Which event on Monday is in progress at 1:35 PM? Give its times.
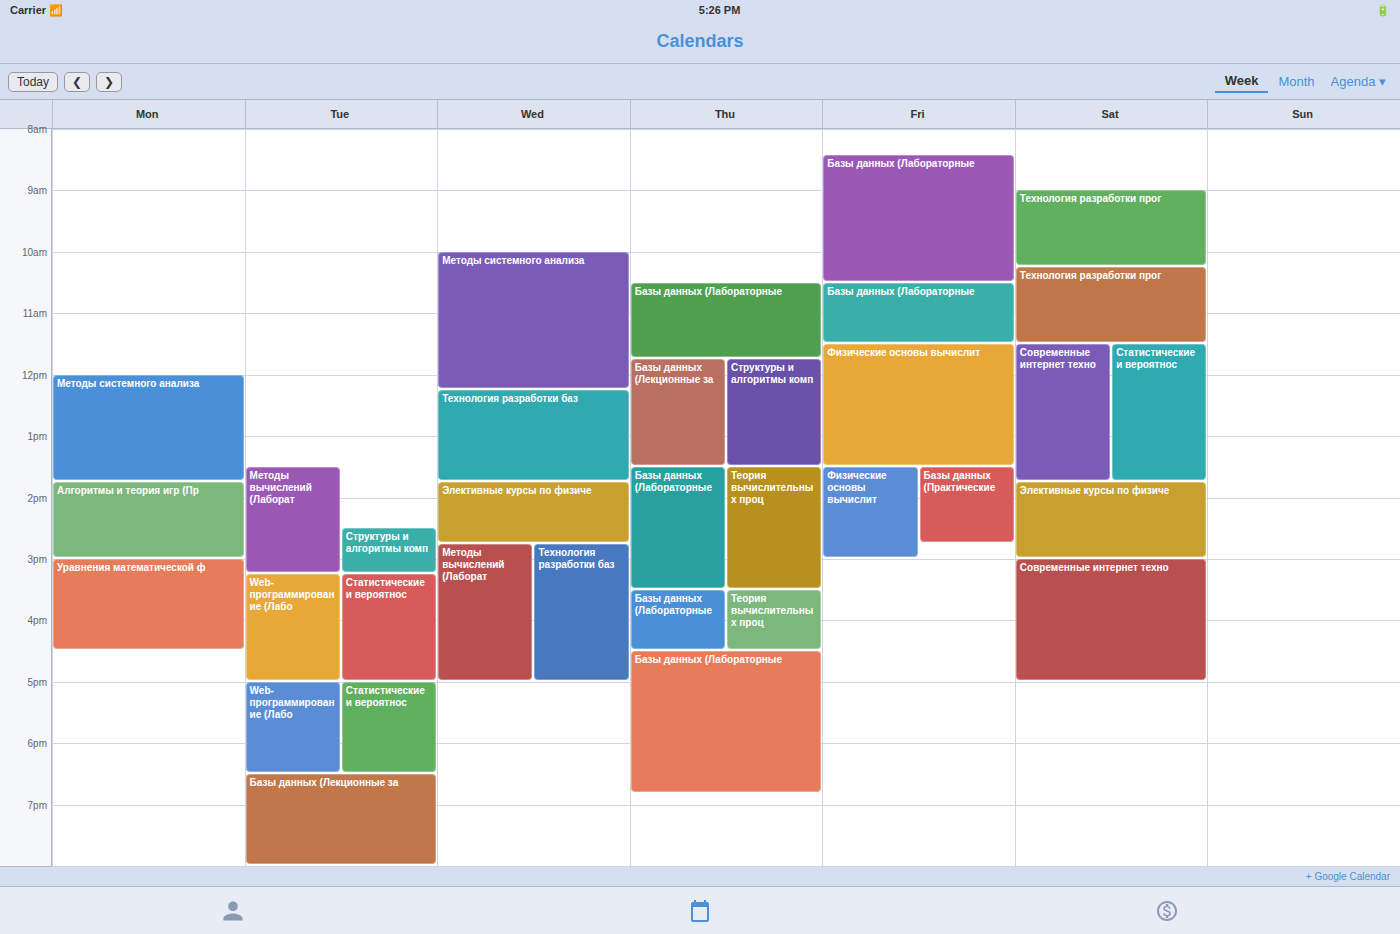
"Методы системного анализа", 12:00 PM to 1:45 PM